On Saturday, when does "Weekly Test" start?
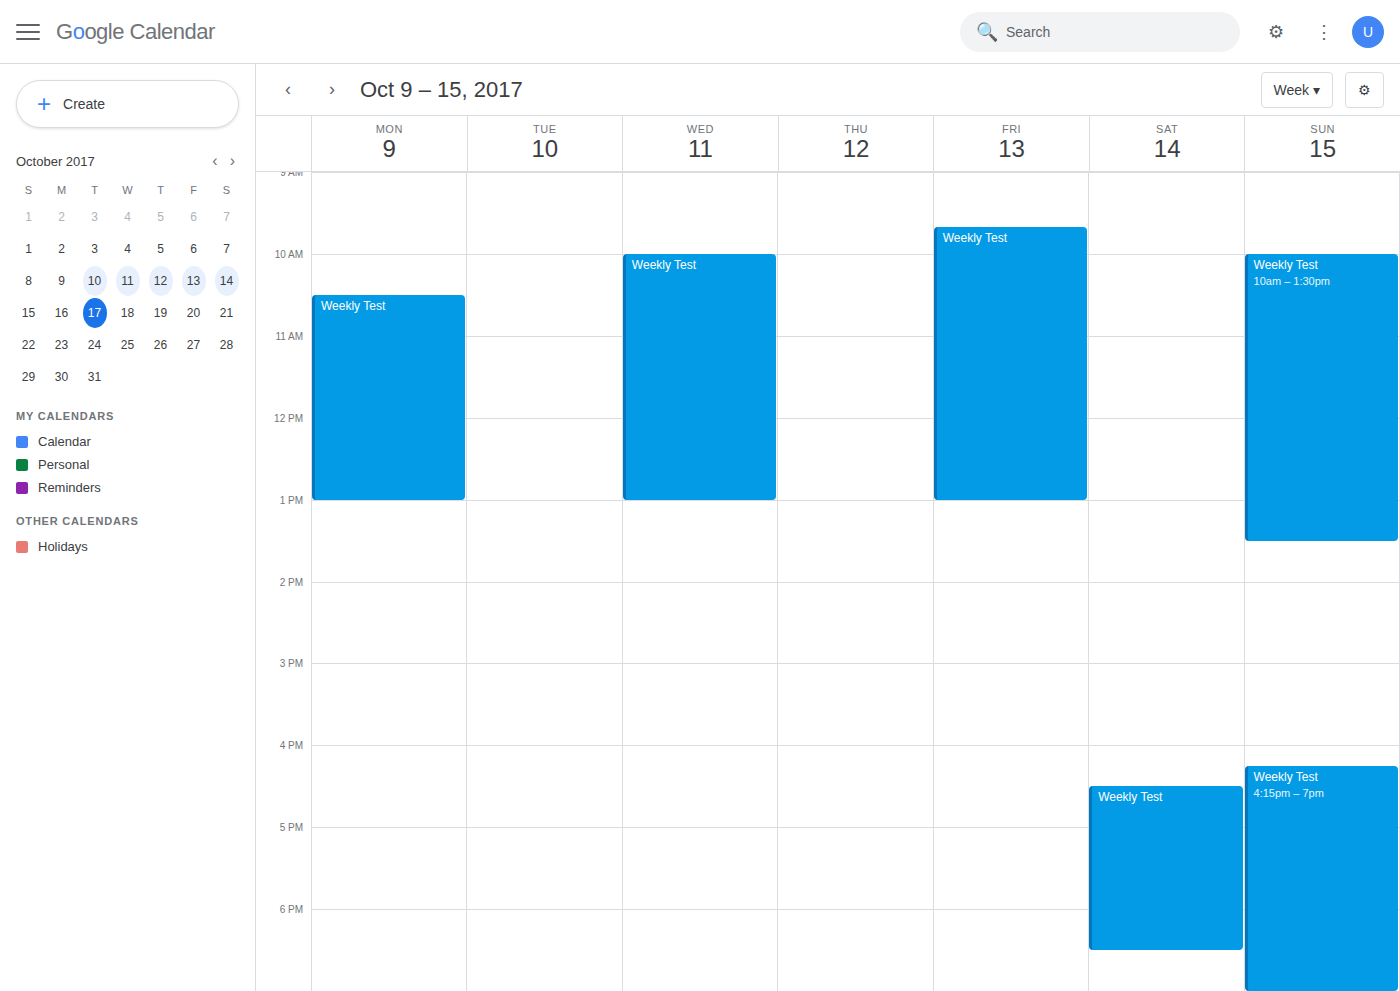
4:30 PM